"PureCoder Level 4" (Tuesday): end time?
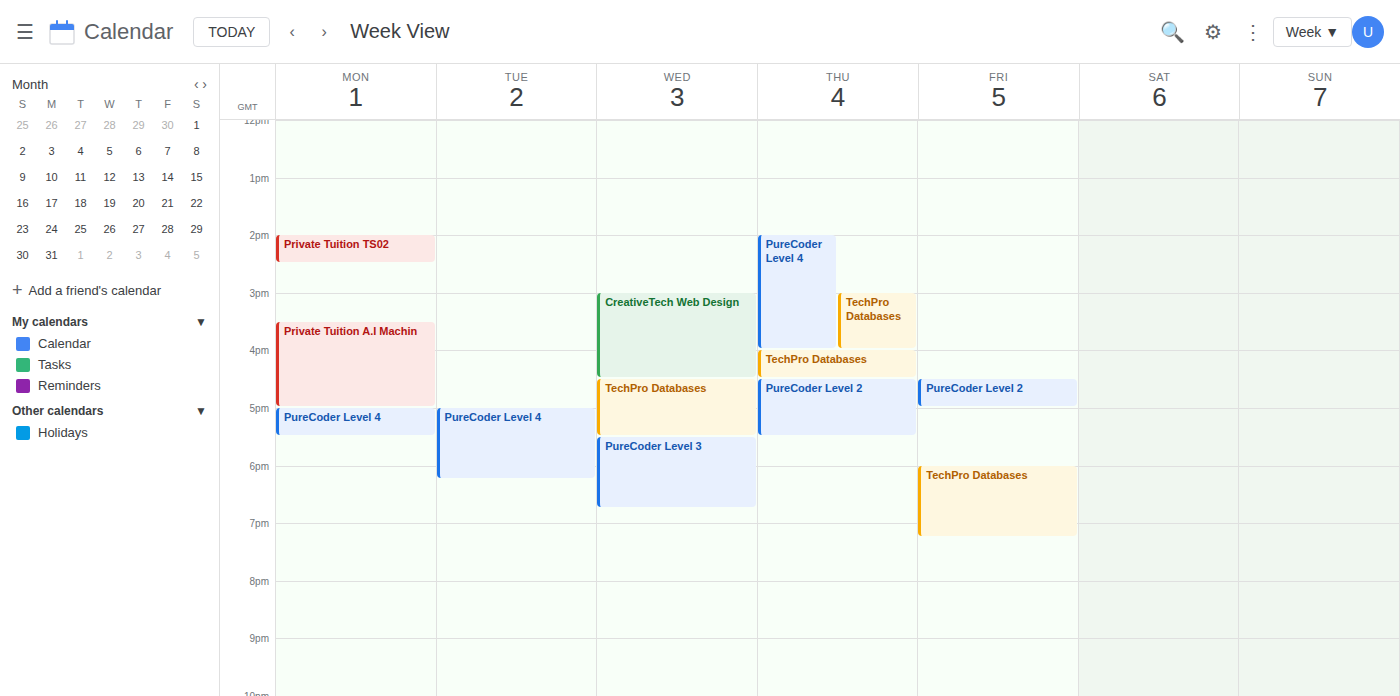
6:15 PM